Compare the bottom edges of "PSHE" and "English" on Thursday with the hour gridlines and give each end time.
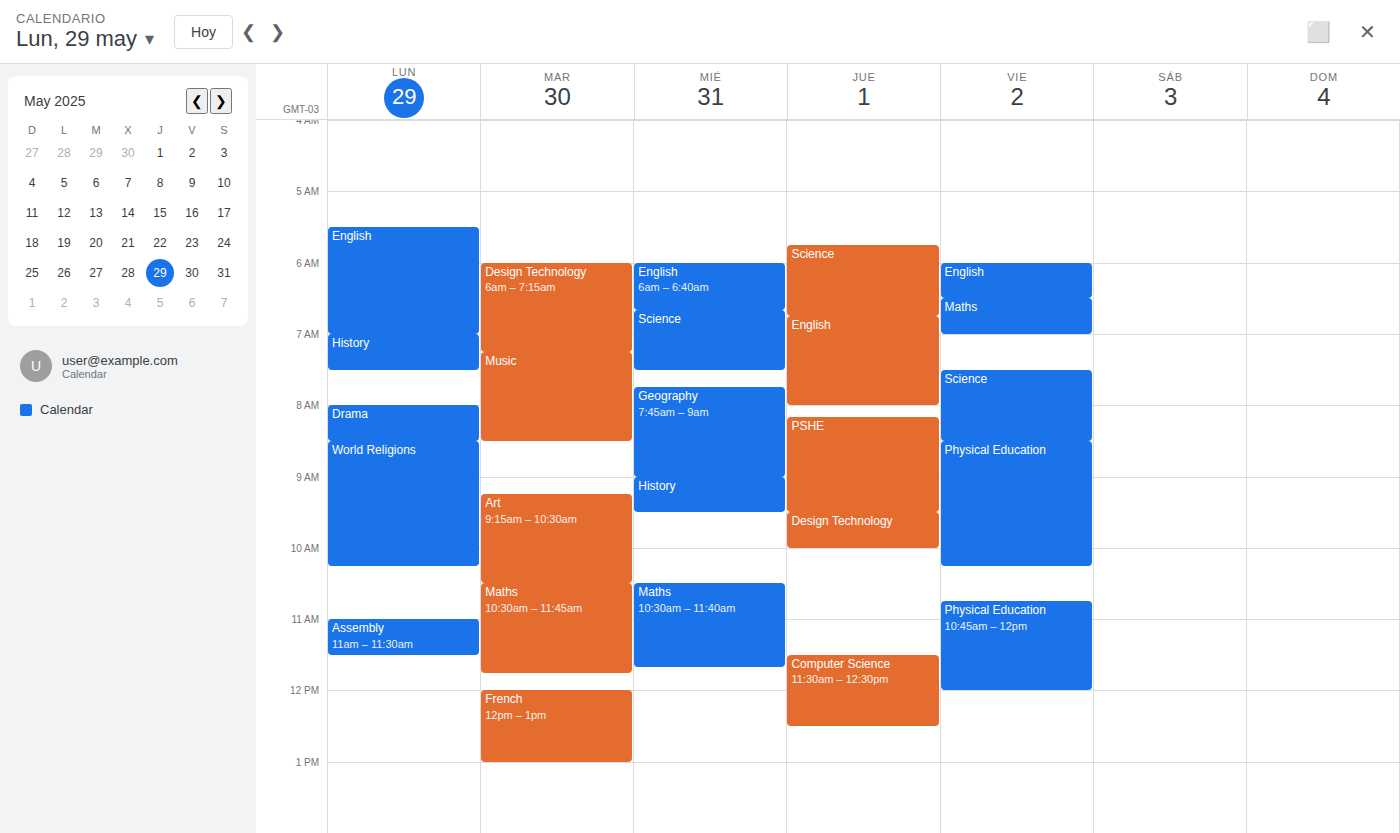
"PSHE": 9:30 AM, halfway between the 9 AM and 10 AM lines. "English": 8:00 AM, exactly on the 8 AM line.